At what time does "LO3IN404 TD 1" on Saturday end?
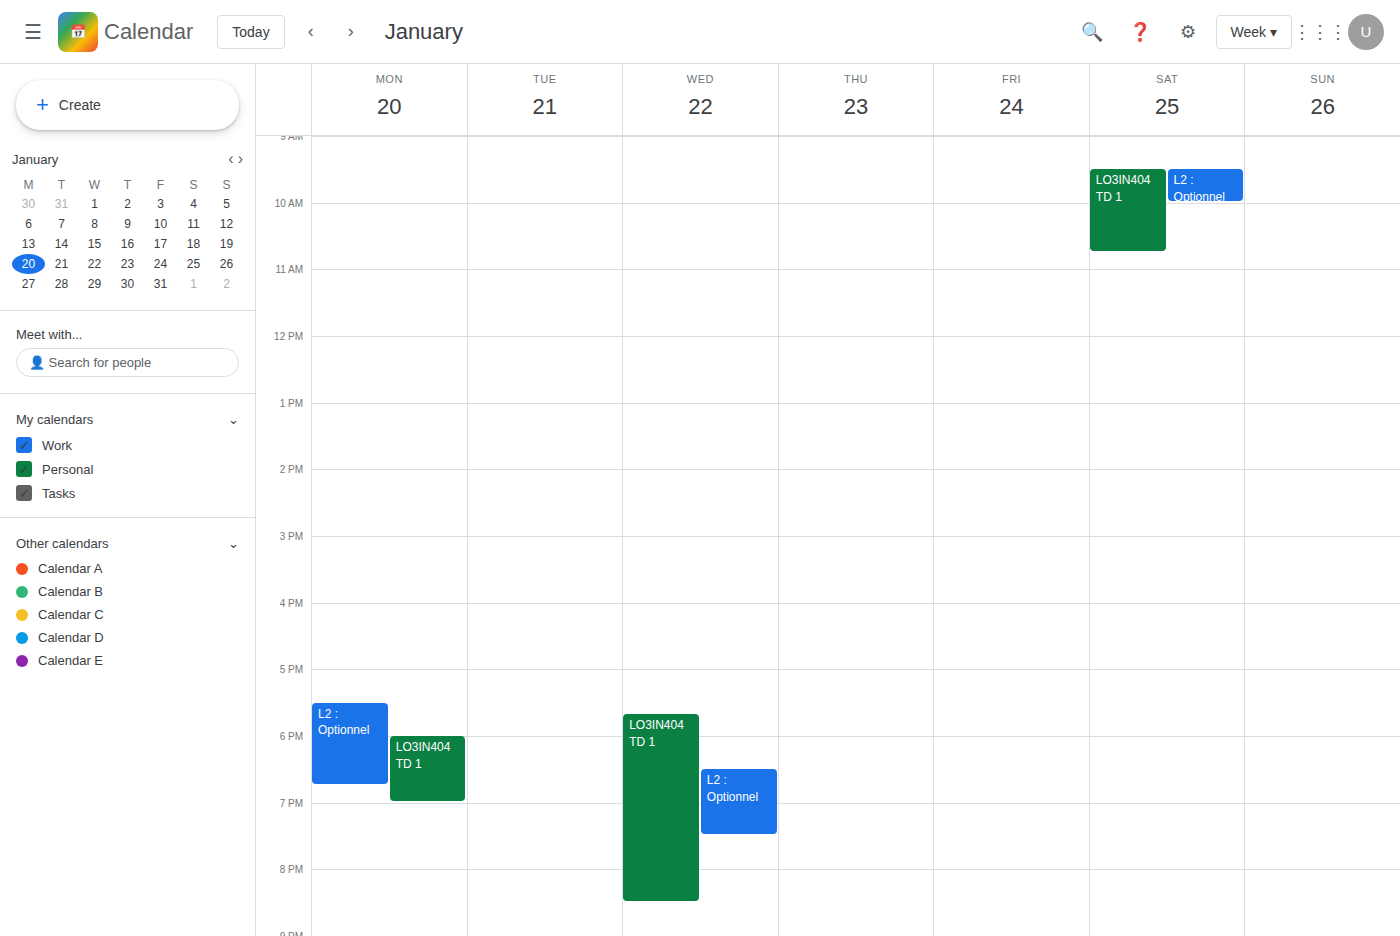
10:45 AM